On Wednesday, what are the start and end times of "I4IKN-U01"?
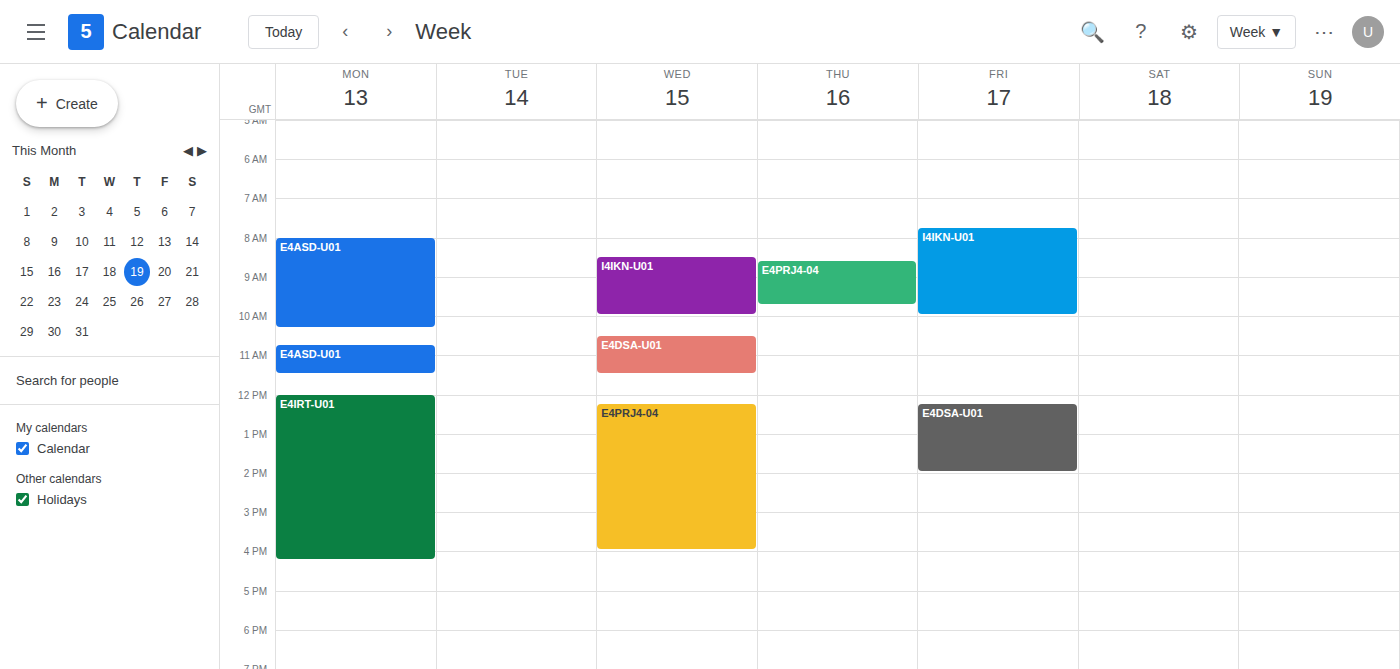
08:30 to 10:00